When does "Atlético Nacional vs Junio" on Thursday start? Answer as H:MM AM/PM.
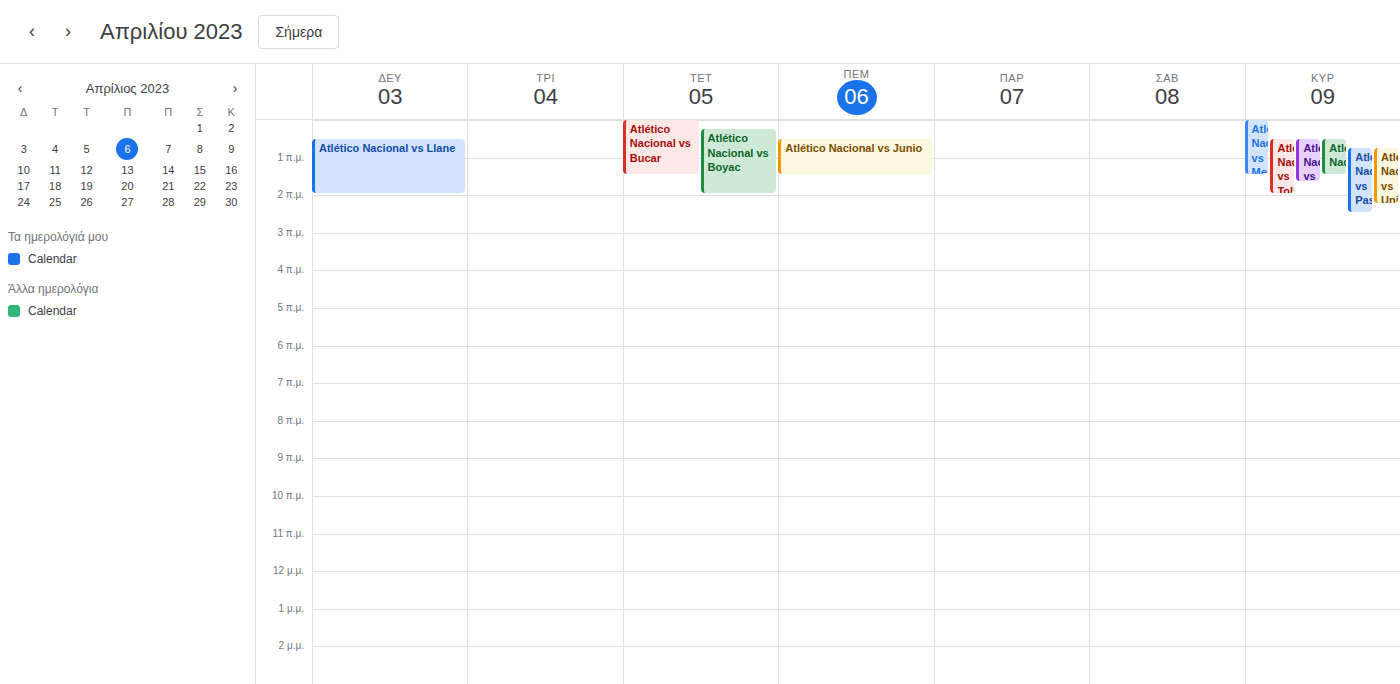
12:30 AM